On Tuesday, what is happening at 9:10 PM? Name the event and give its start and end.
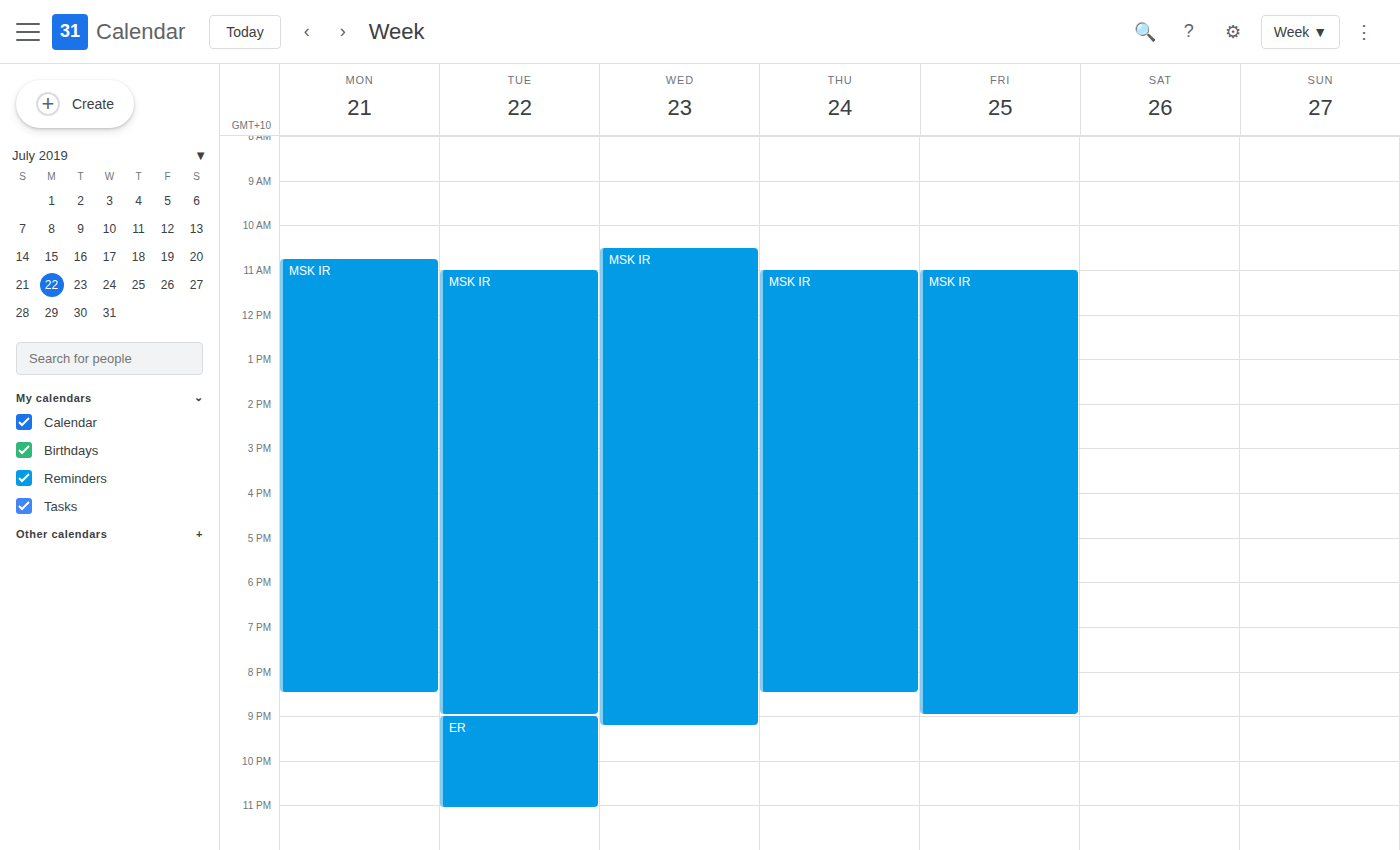
"ER", 9:00 PM to 11:05 PM